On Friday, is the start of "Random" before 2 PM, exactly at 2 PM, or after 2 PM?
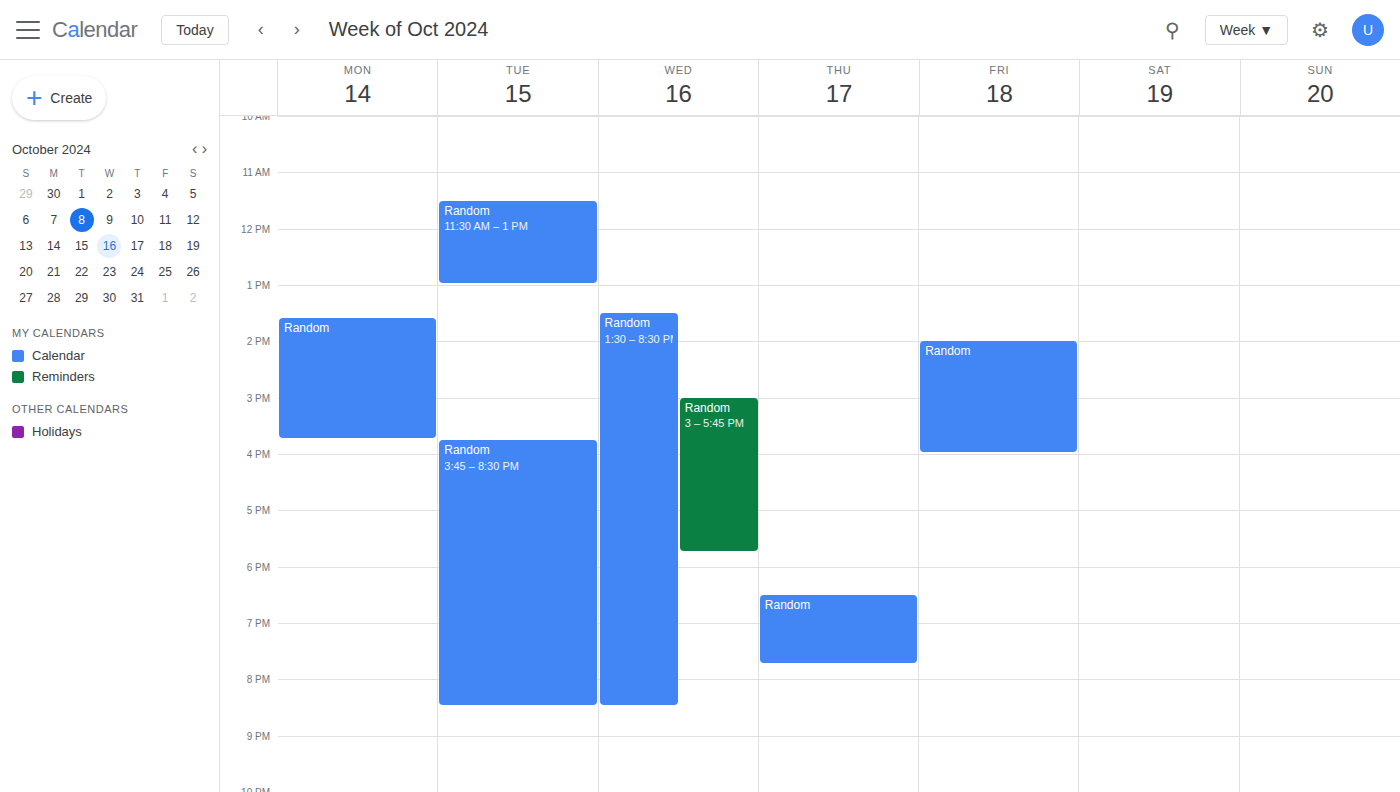
2:00 PM -- exactly at 2 PM, on the 2 PM line.